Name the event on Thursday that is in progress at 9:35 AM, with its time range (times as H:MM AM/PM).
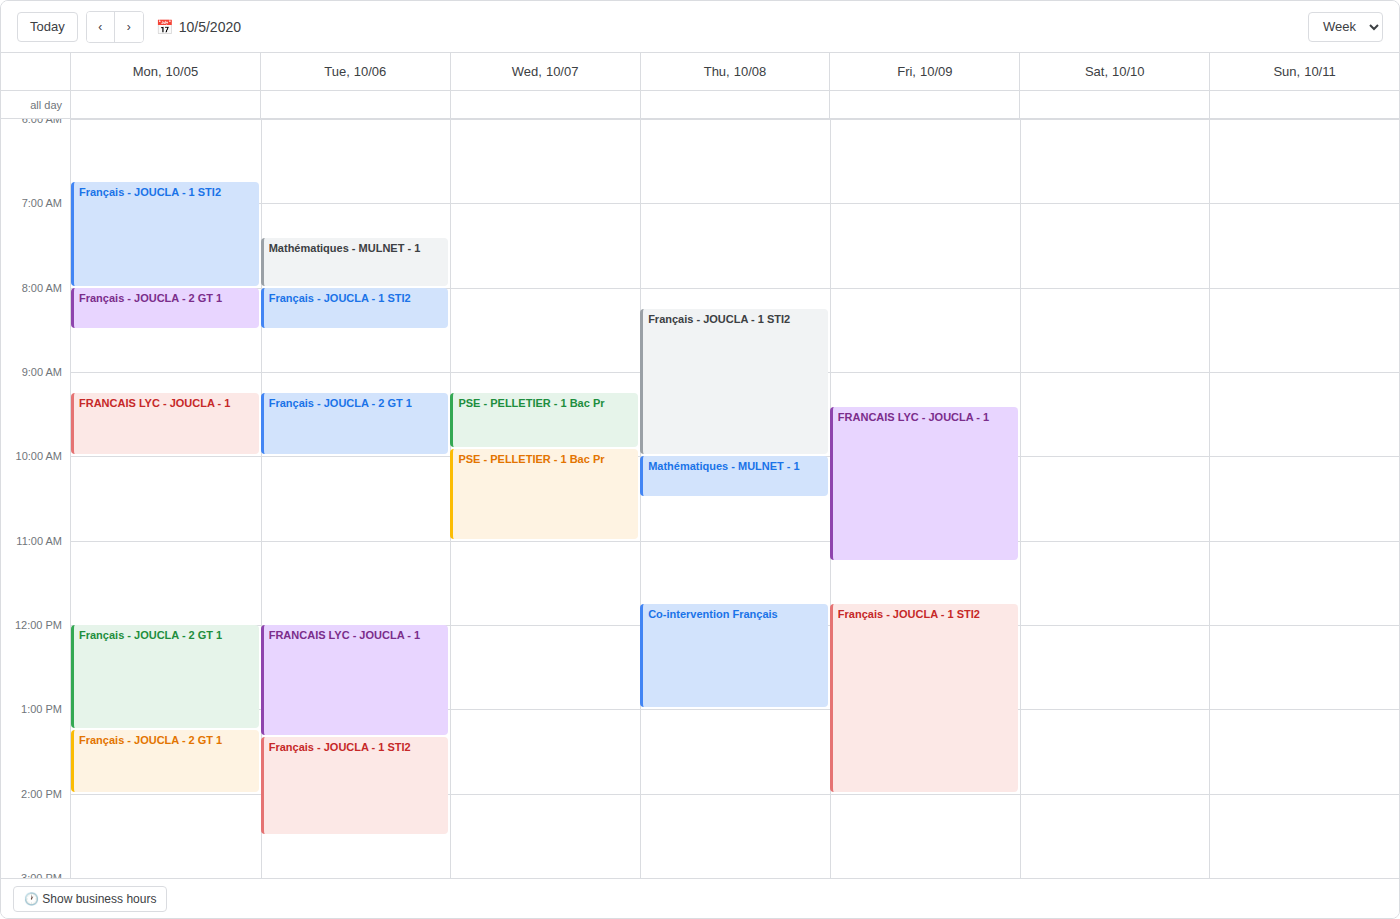
"Français - JOUCLA - 1 STI2", 8:15 AM to 10:00 AM